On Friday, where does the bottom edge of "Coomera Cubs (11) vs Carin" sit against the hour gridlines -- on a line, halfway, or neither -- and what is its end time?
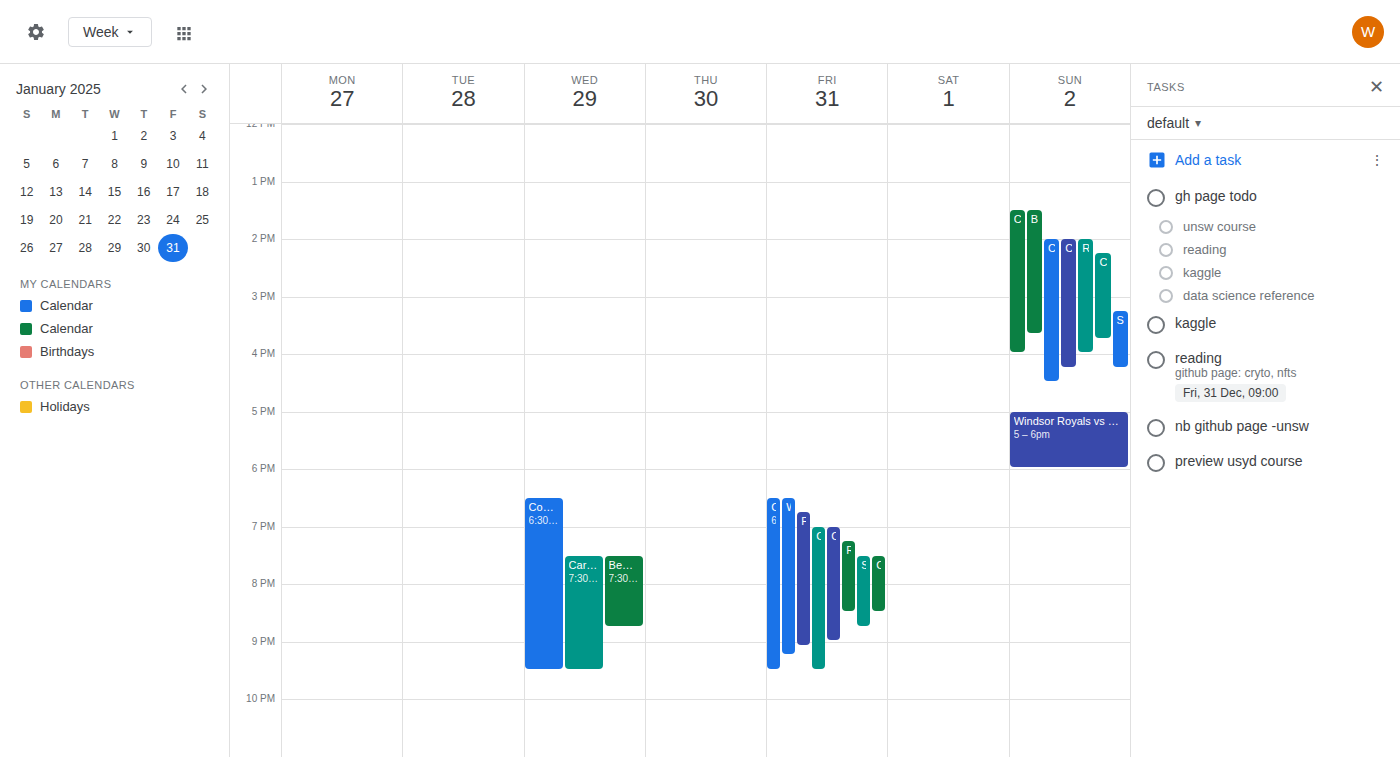
9:00 PM -- exactly on the 9 PM line.